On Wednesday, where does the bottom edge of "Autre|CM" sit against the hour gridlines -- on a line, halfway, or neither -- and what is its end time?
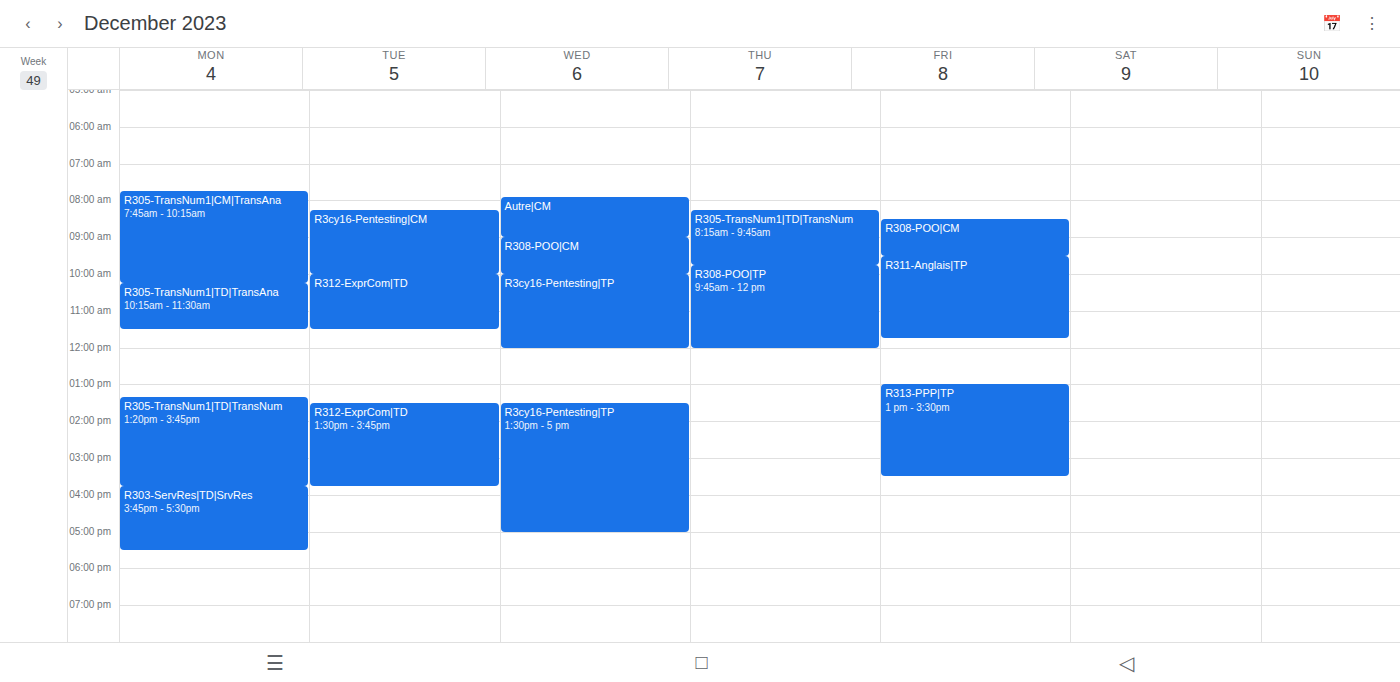
9:00 AM -- exactly on the 9 AM line.